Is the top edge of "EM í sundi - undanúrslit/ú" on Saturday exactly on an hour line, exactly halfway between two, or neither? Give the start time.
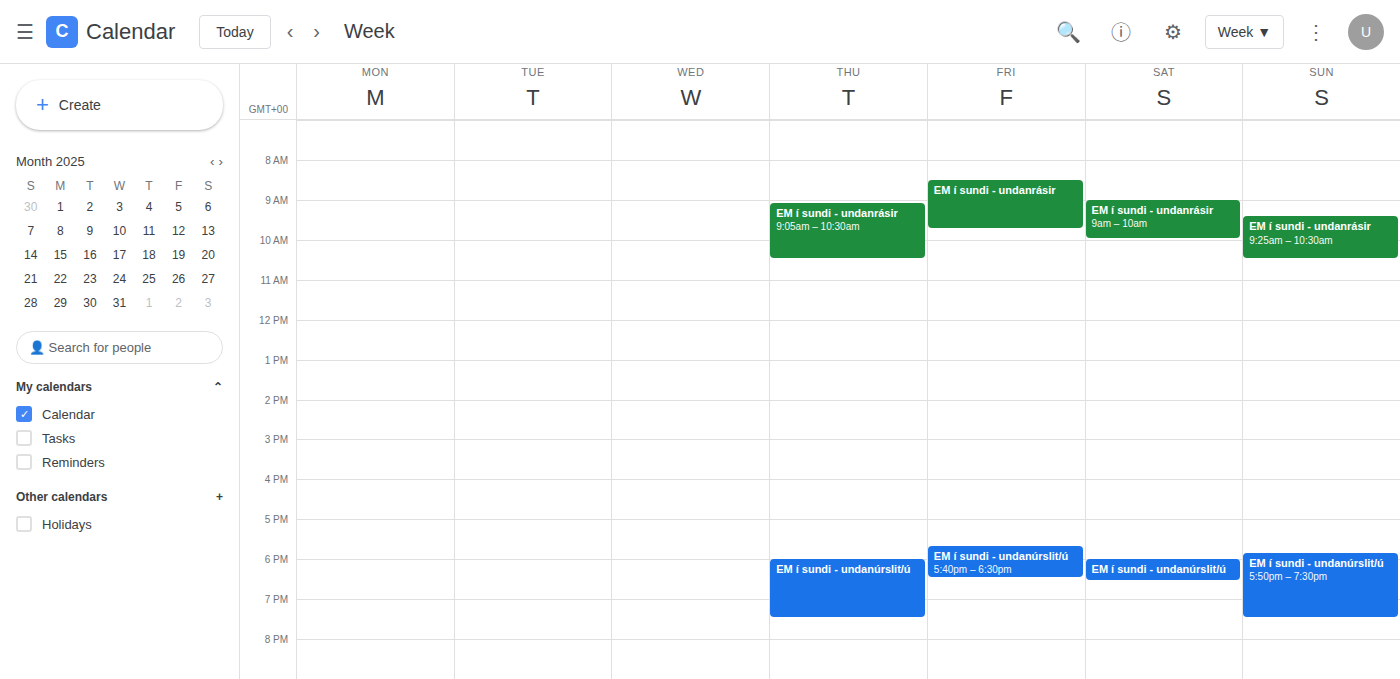
18:00 -- exactly on the 18:00 line.